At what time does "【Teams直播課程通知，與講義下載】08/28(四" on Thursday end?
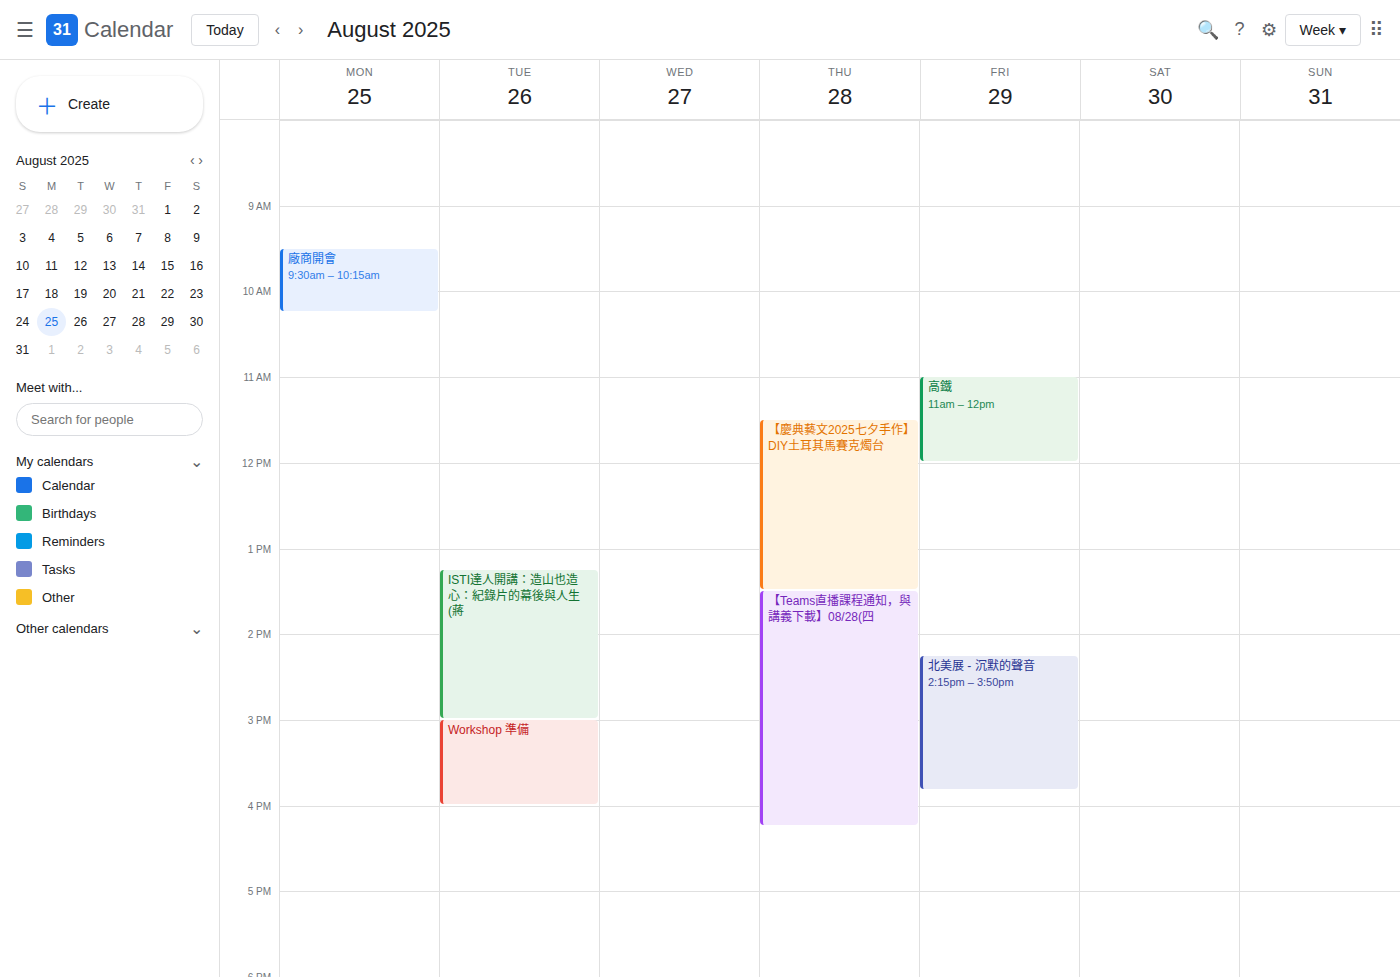
4:15 PM